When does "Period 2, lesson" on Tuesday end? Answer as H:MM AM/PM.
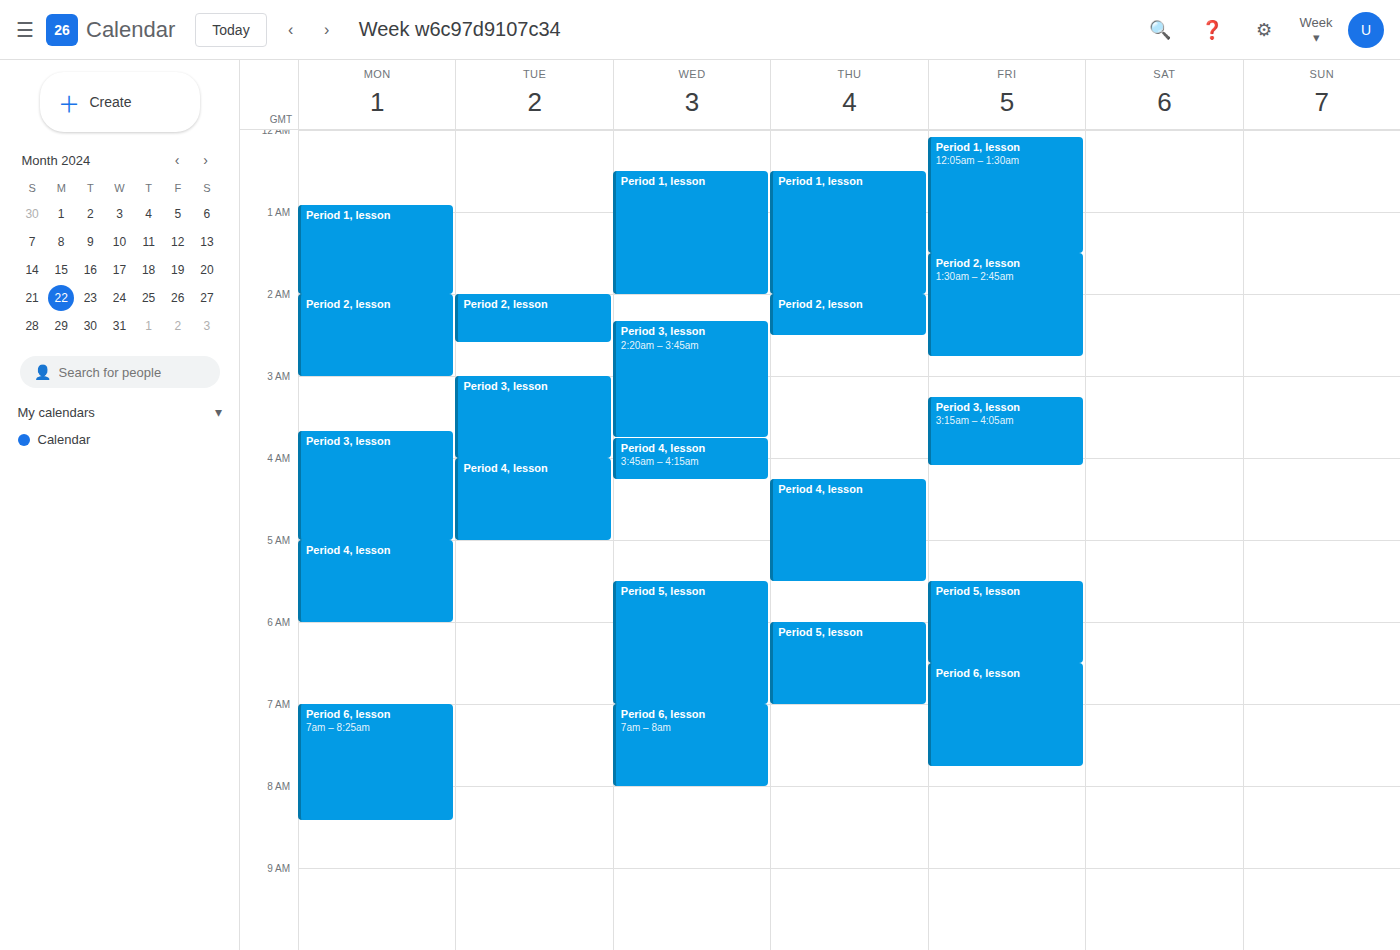
2:35 AM